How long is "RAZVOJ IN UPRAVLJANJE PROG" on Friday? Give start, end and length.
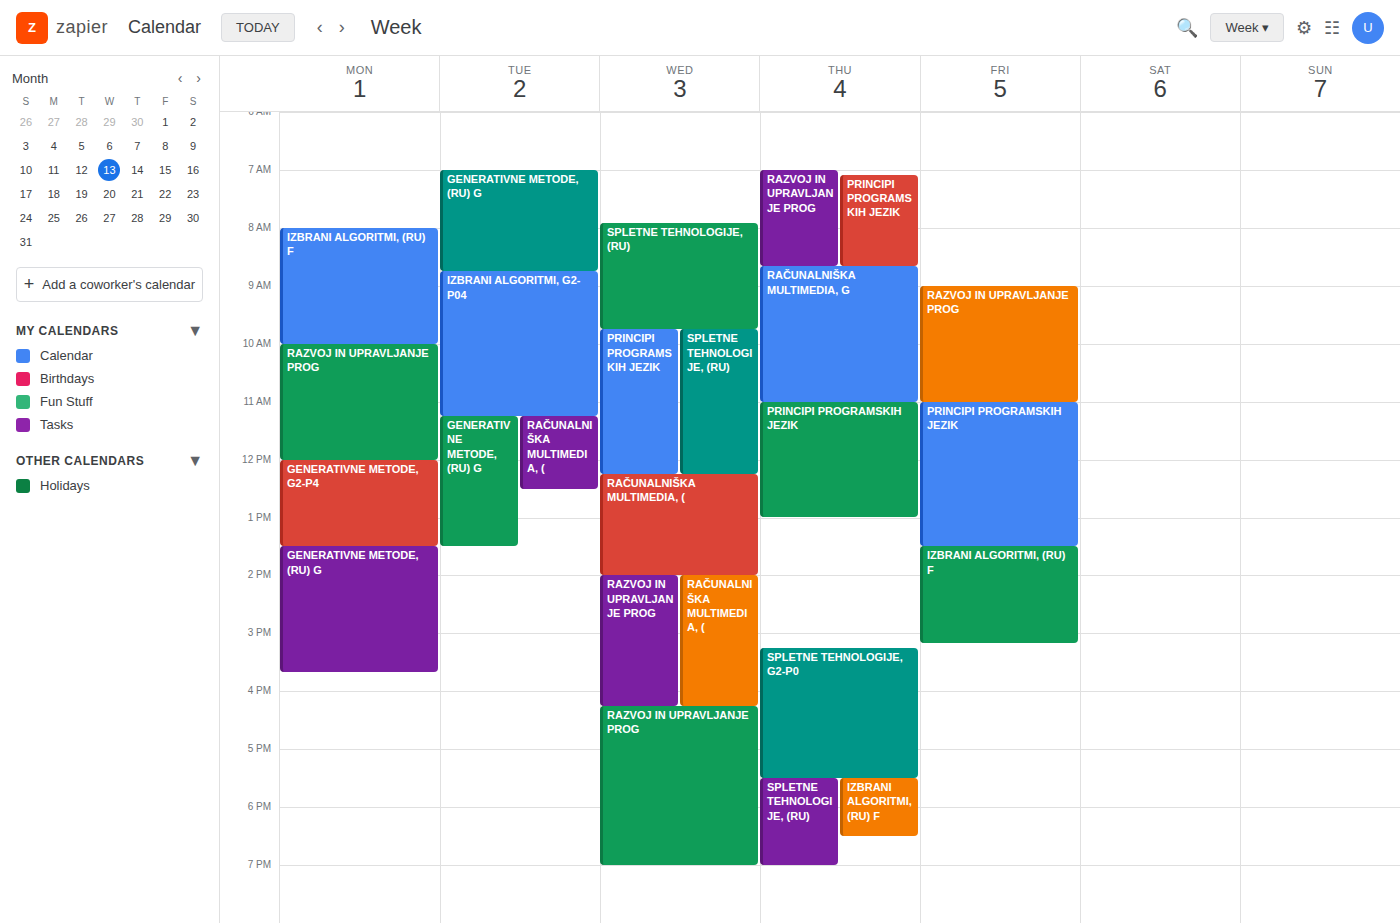
9:00 AM to 11:00 AM, 2 hours